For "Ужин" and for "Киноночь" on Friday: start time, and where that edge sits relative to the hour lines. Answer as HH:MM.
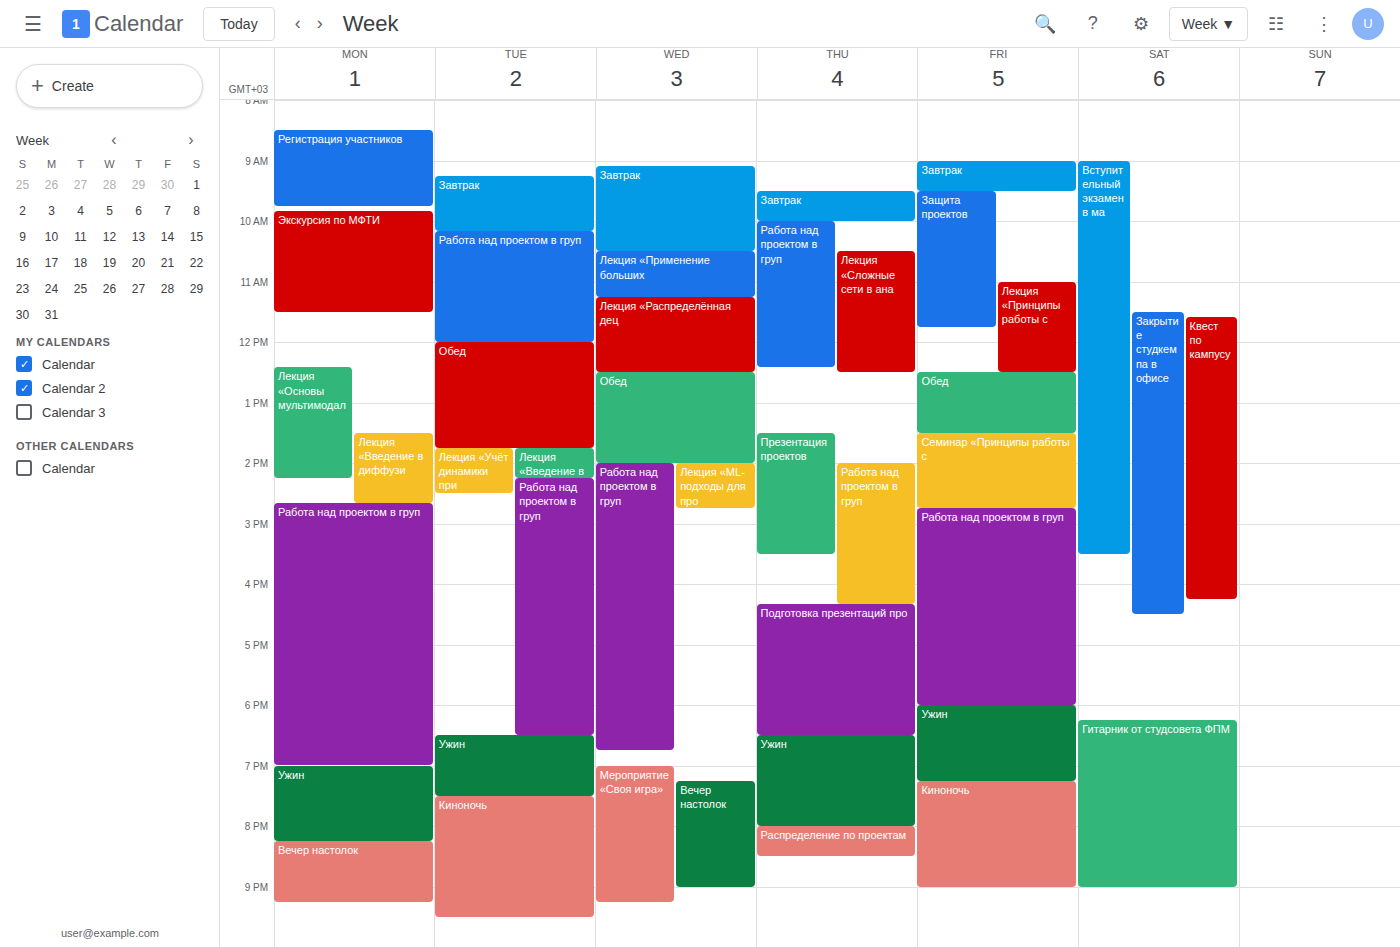
"Ужин": 18:00, exactly on the 18:00 line. "Киноночь": 19:15, neither: a quarter of the way from the 19:00 line to the 20:00 line.